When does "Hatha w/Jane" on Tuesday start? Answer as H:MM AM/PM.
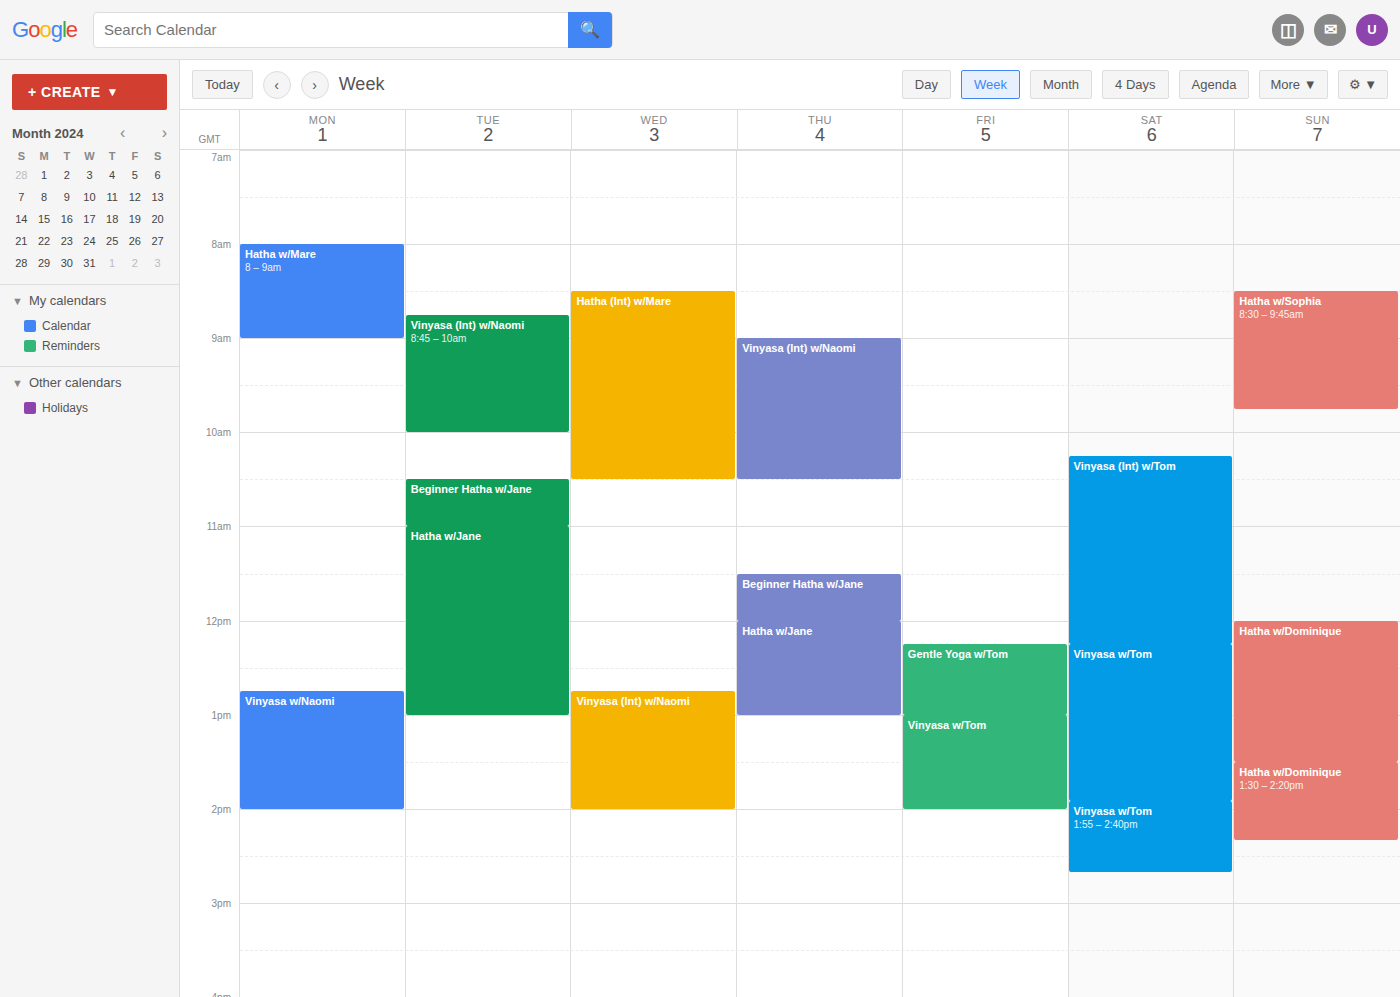
11:00 AM